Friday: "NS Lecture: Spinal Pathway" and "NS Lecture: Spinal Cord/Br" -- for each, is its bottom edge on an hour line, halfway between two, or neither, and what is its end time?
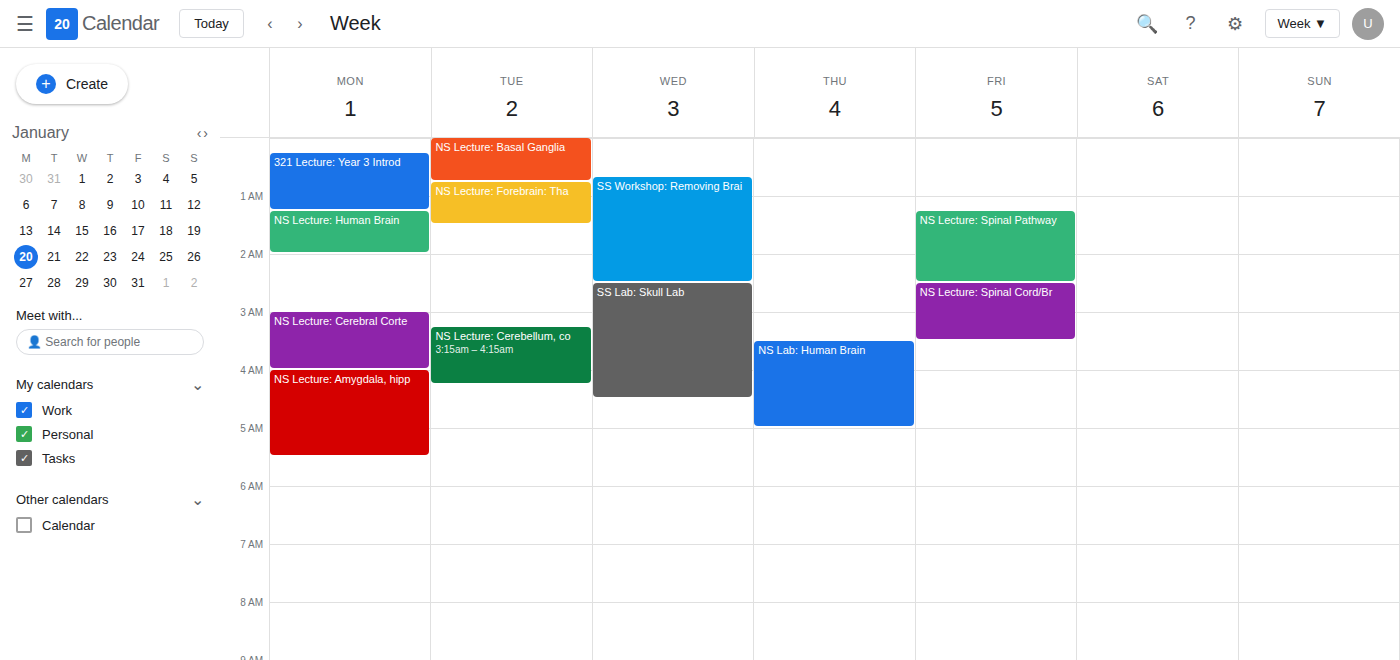
"NS Lecture: Spinal Pathway": 2:30 AM, halfway between the 2 AM and 3 AM lines. "NS Lecture: Spinal Cord/Br": 3:30 AM, halfway between the 3 AM and 4 AM lines.